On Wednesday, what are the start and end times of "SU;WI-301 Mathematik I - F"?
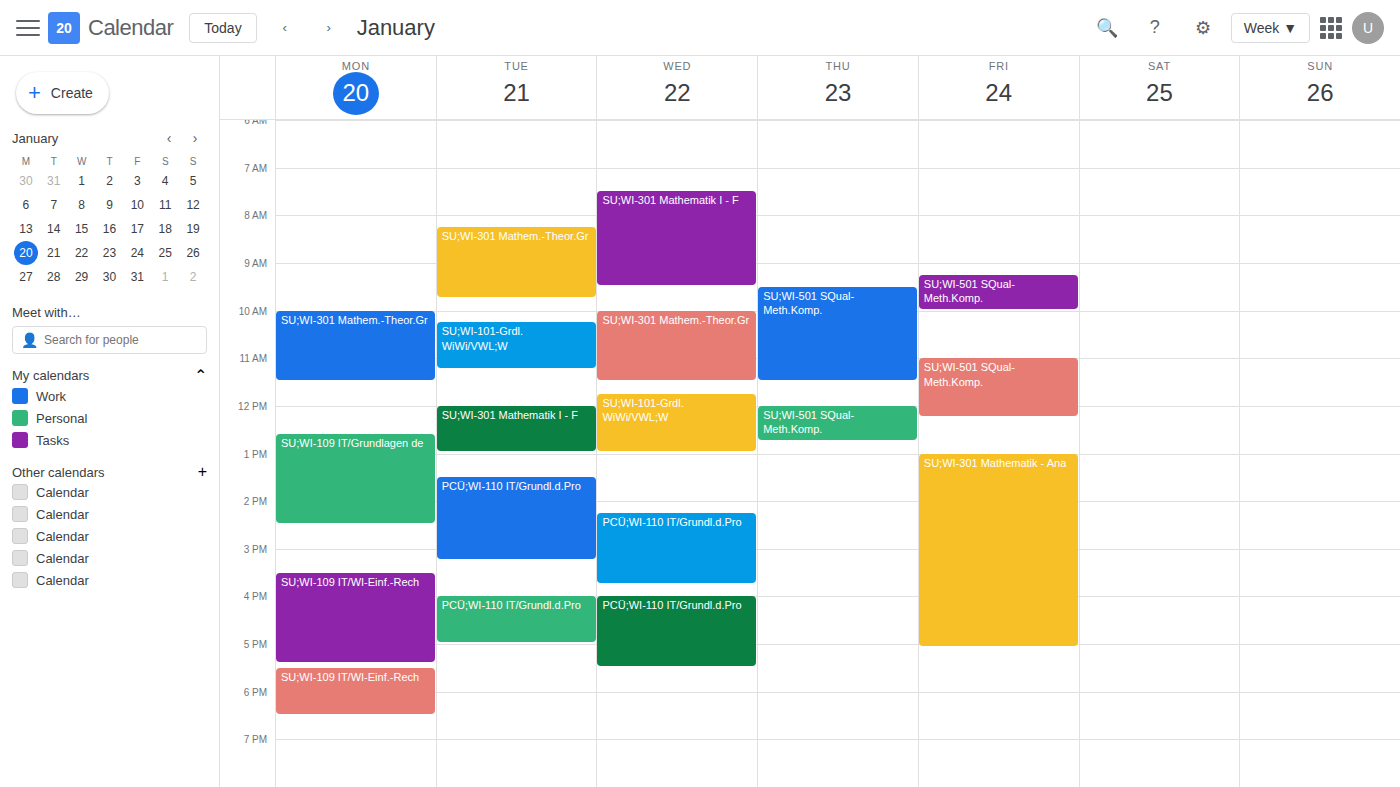
7:30 AM to 9:30 AM